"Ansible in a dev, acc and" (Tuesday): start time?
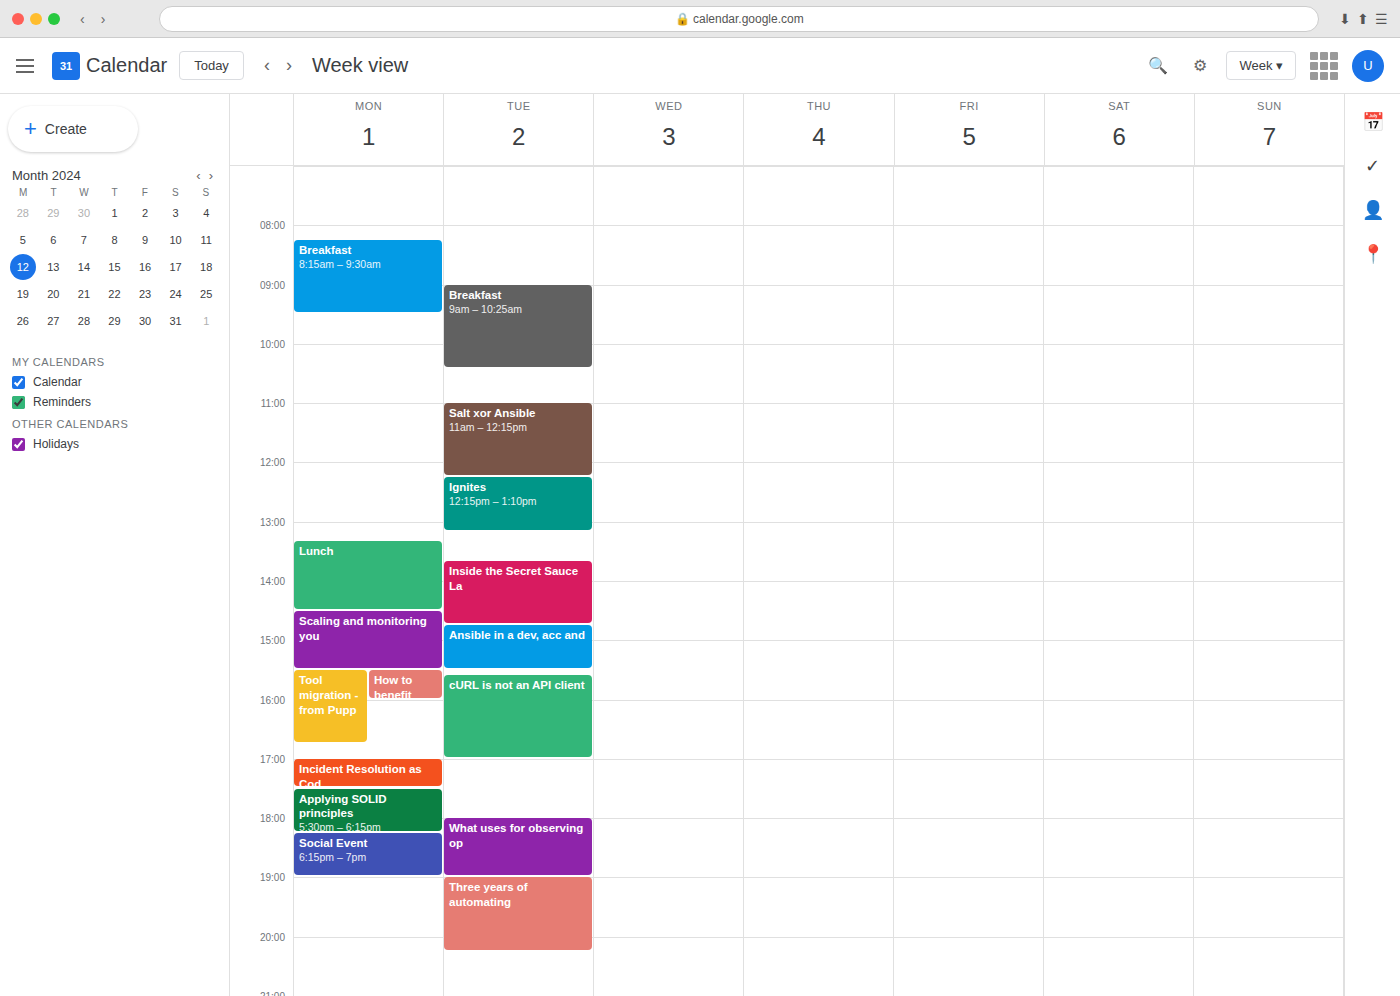
2:45 PM